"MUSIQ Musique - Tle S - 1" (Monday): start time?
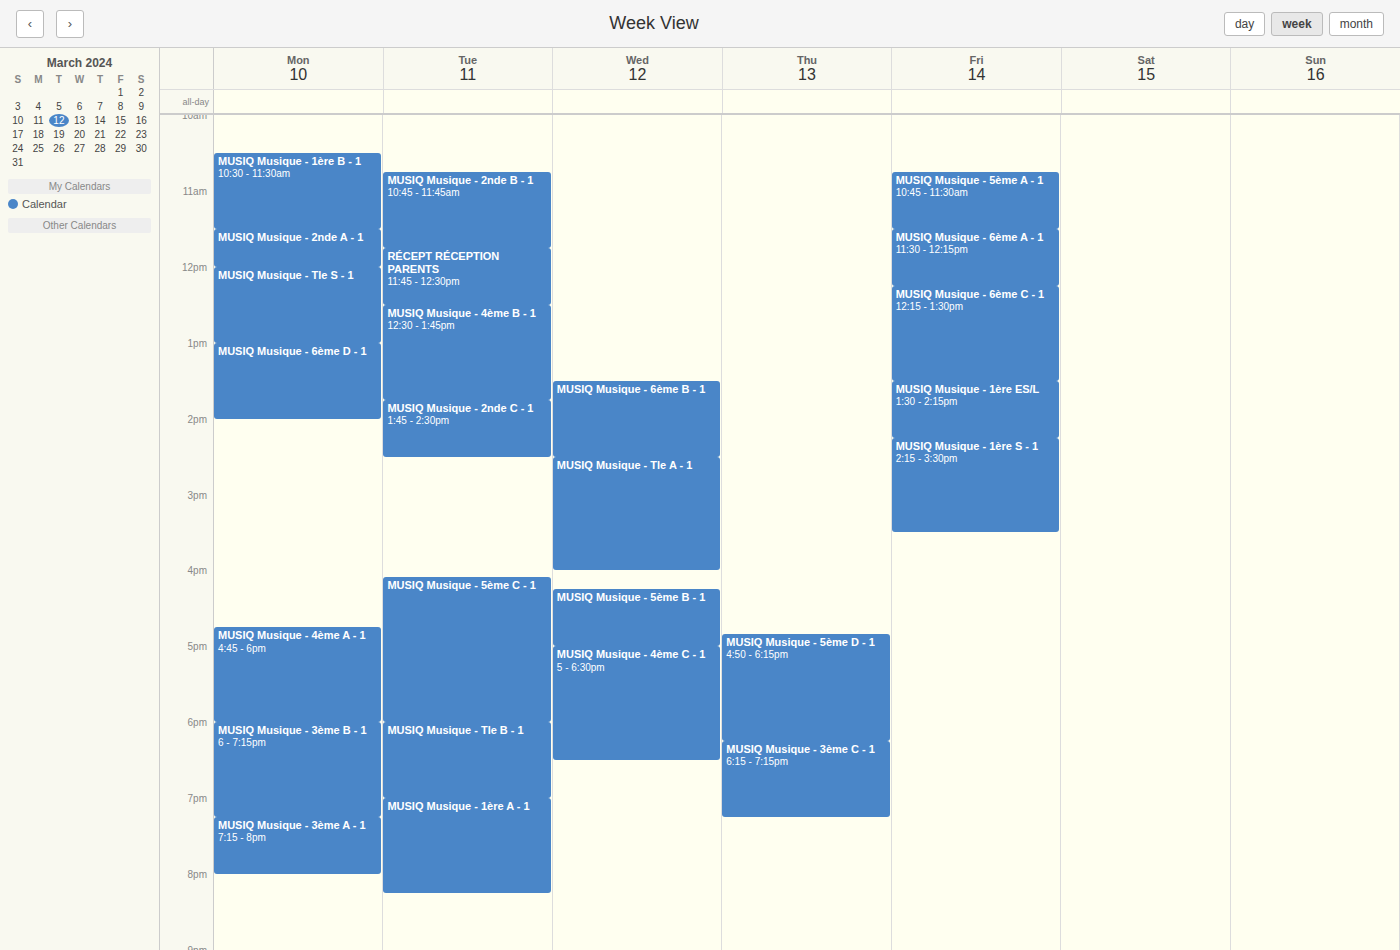
12:00 PM